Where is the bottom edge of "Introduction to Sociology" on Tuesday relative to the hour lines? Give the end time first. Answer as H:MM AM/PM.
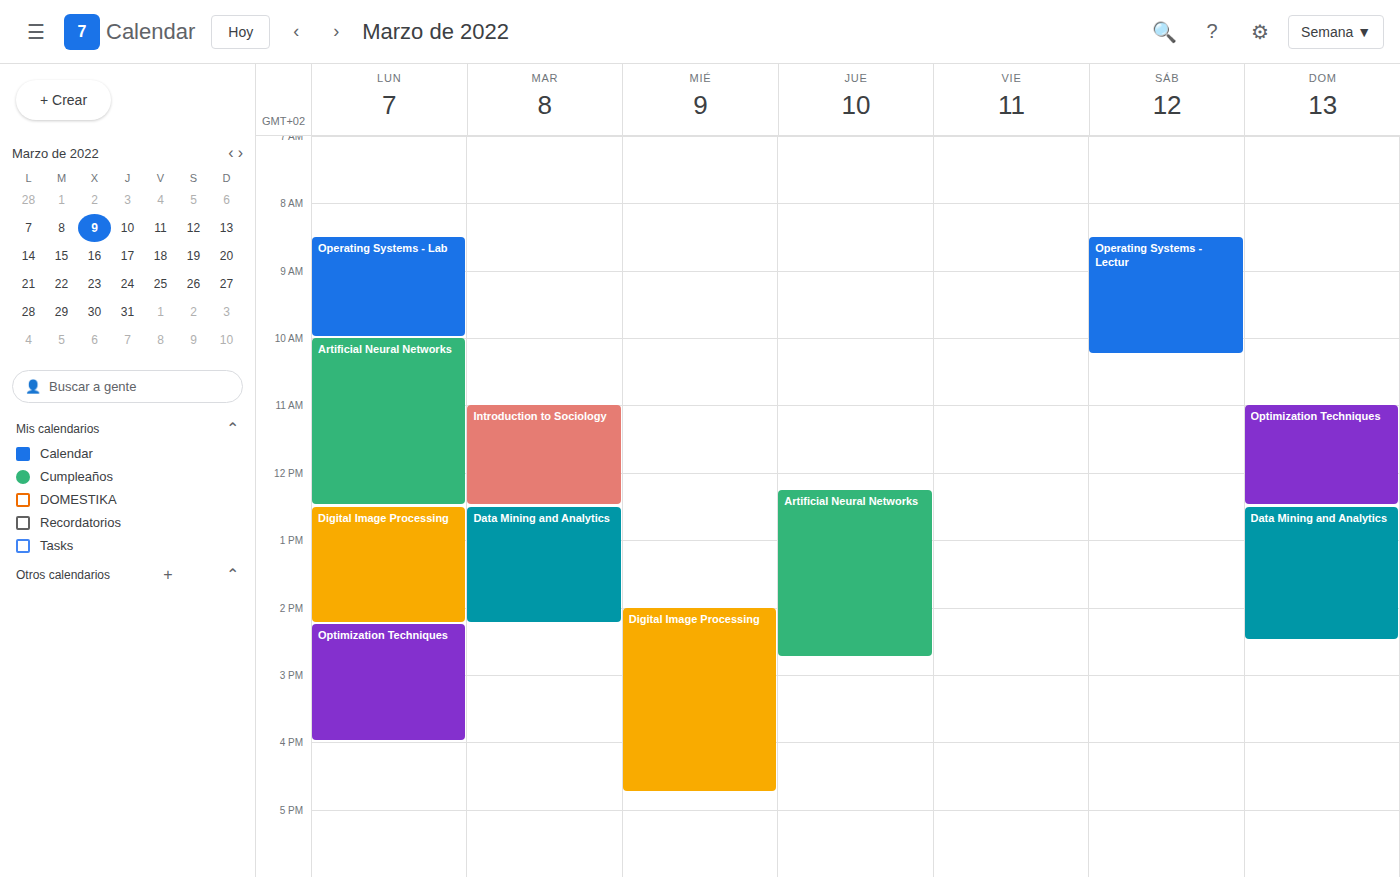
12:30 PM -- halfway between the 12 PM and 1 PM lines.